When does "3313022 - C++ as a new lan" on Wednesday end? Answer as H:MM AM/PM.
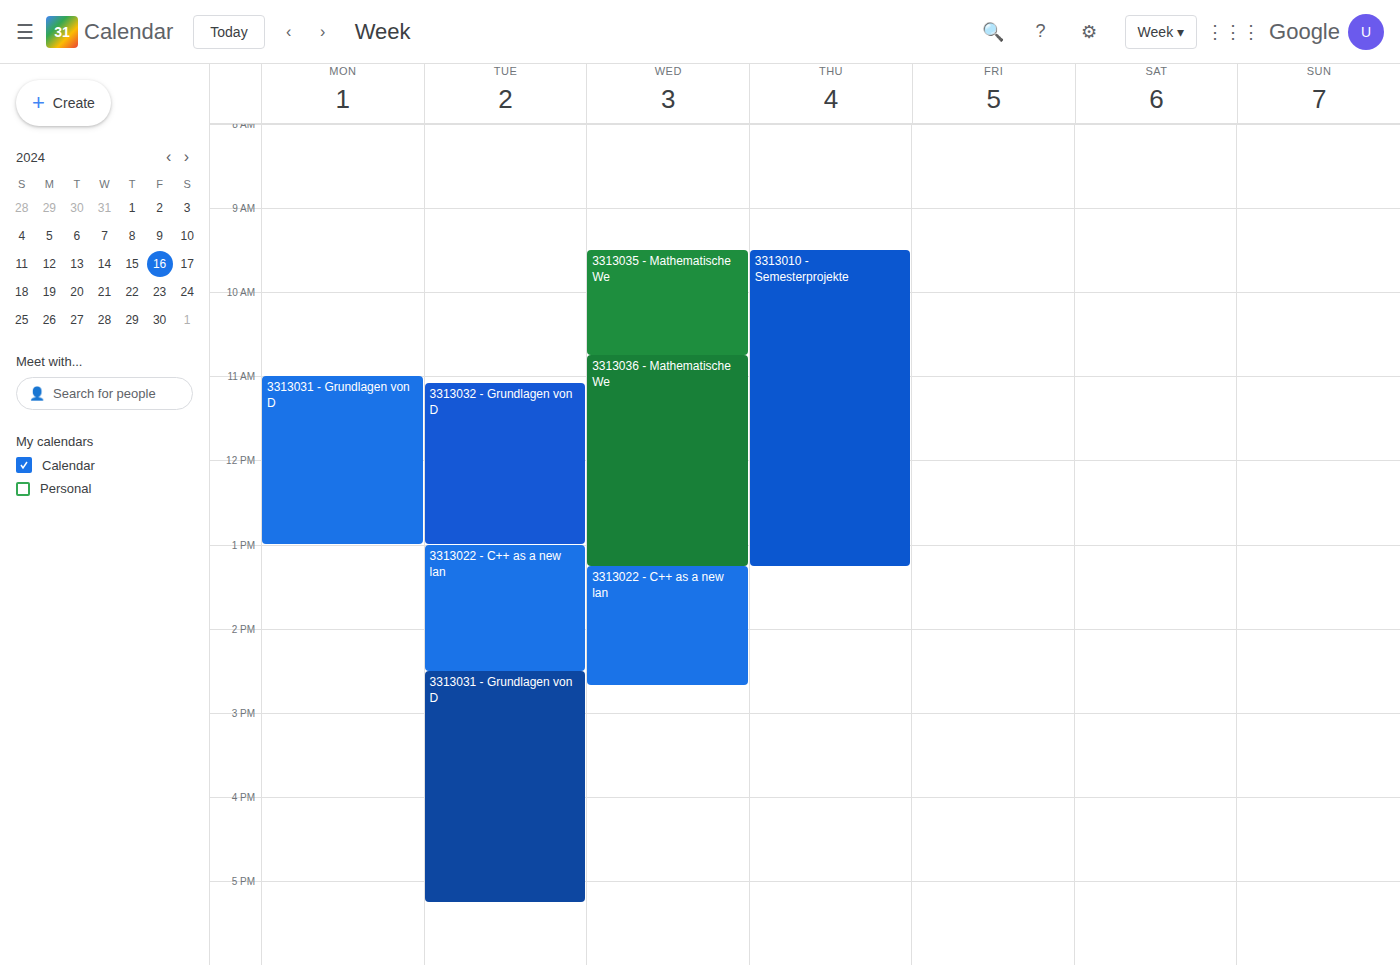
2:40 PM